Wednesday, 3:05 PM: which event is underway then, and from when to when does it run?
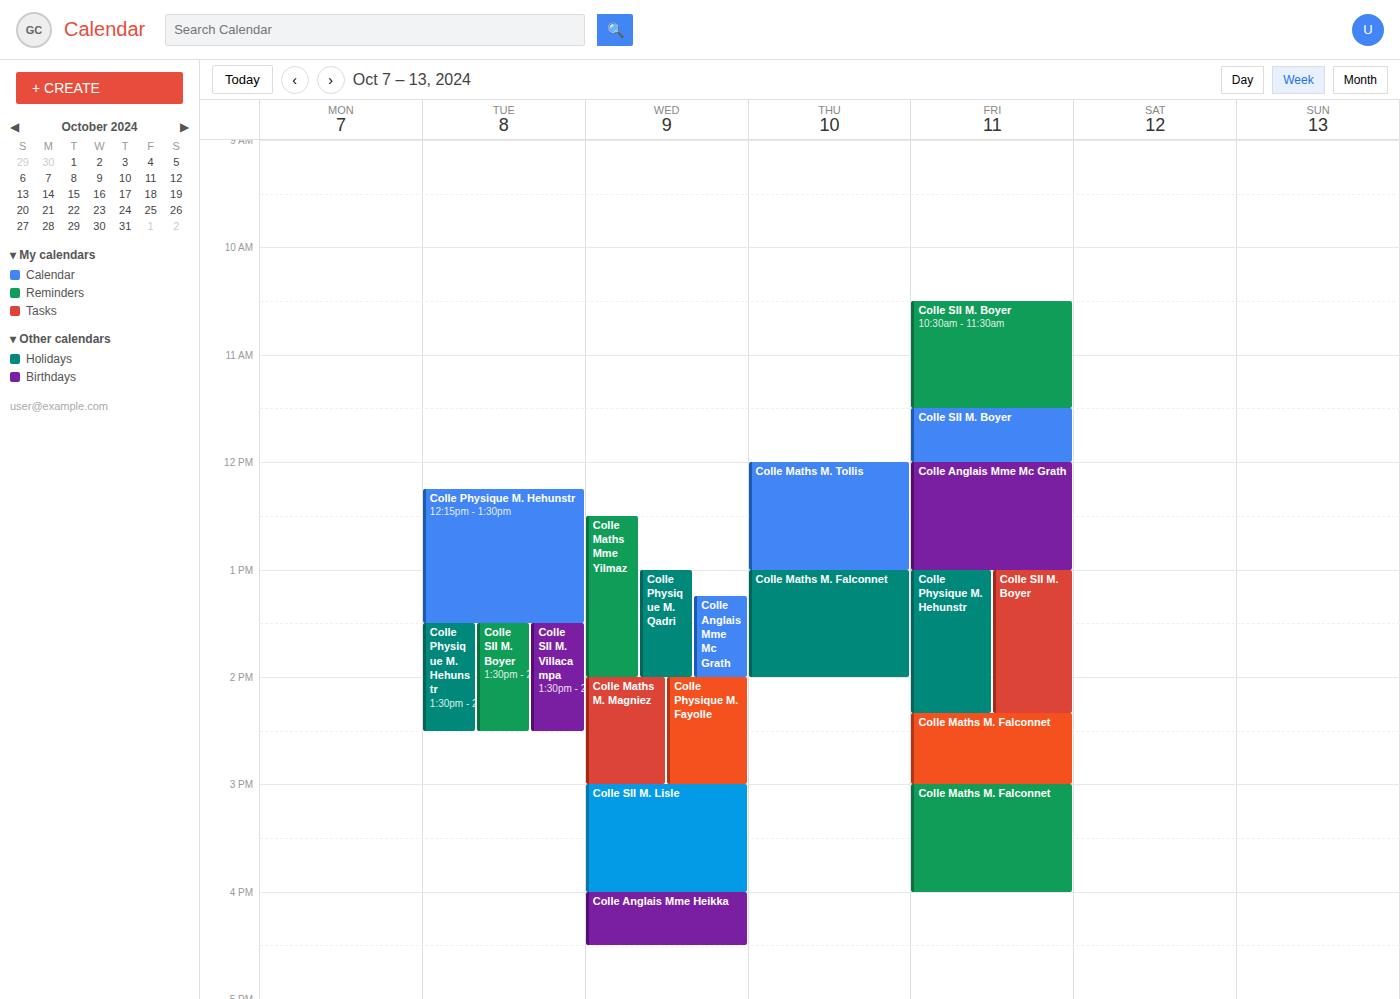
"Colle SII M. Lisle", 3:00 PM to 4:00 PM